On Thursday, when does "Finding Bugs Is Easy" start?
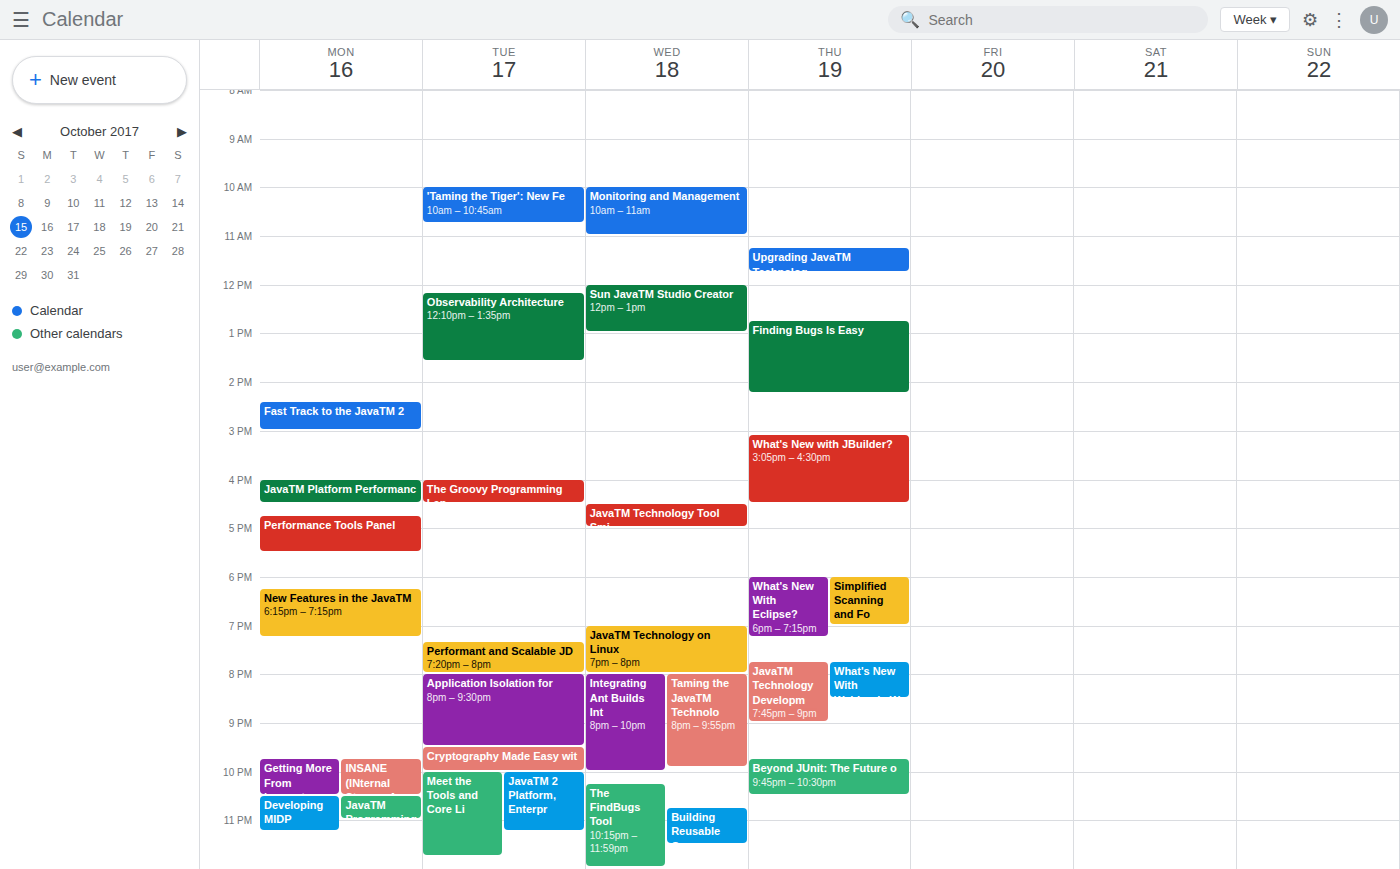
12:45 PM